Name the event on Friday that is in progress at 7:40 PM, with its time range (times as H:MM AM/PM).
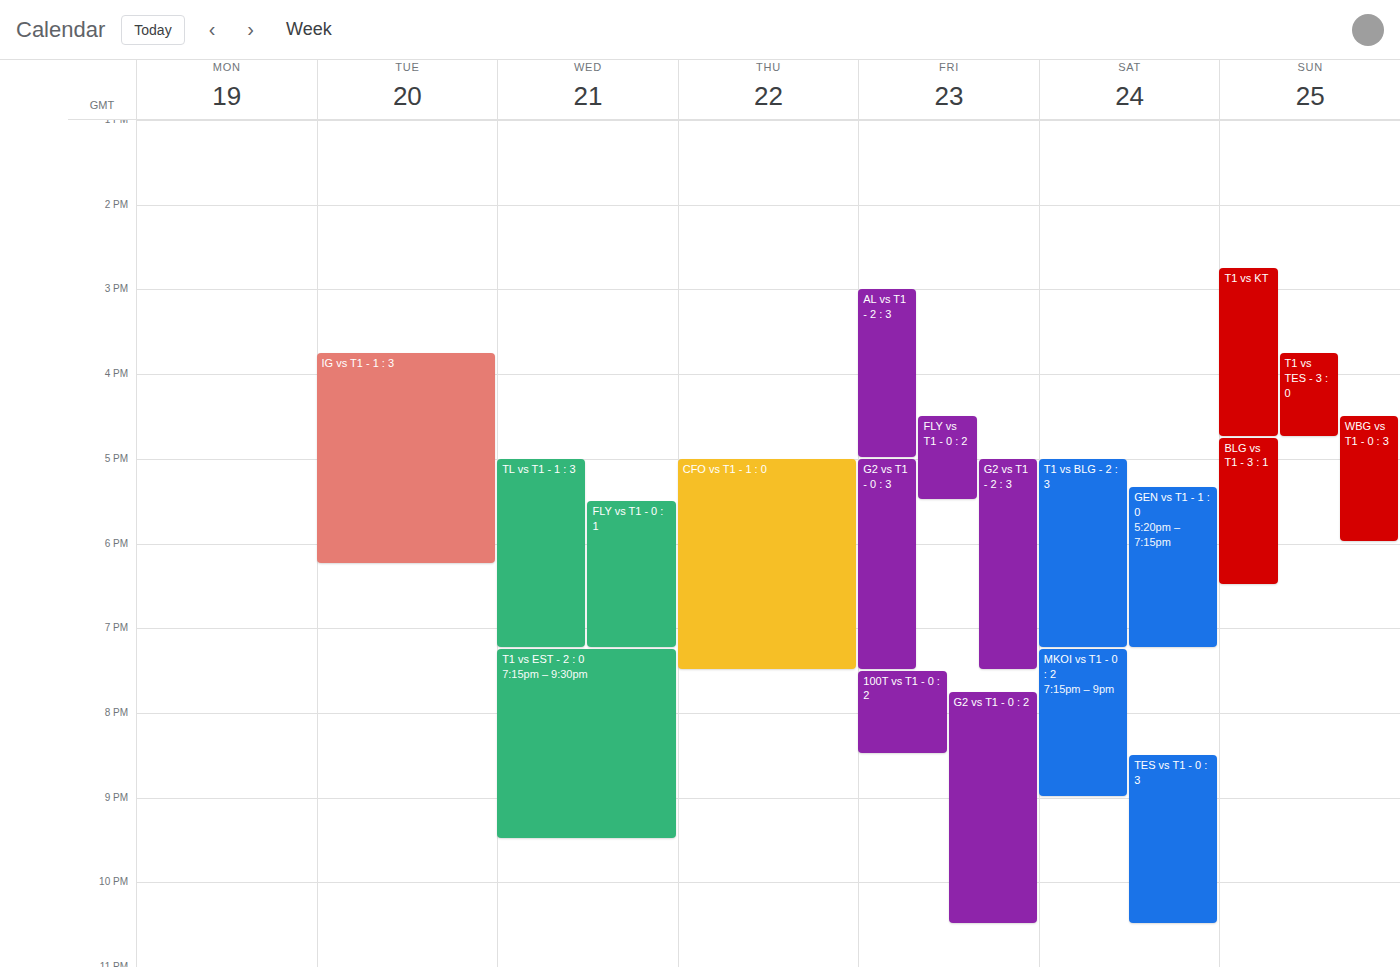
"100T vs T1 - 0 : 2", 7:30 PM to 8:30 PM